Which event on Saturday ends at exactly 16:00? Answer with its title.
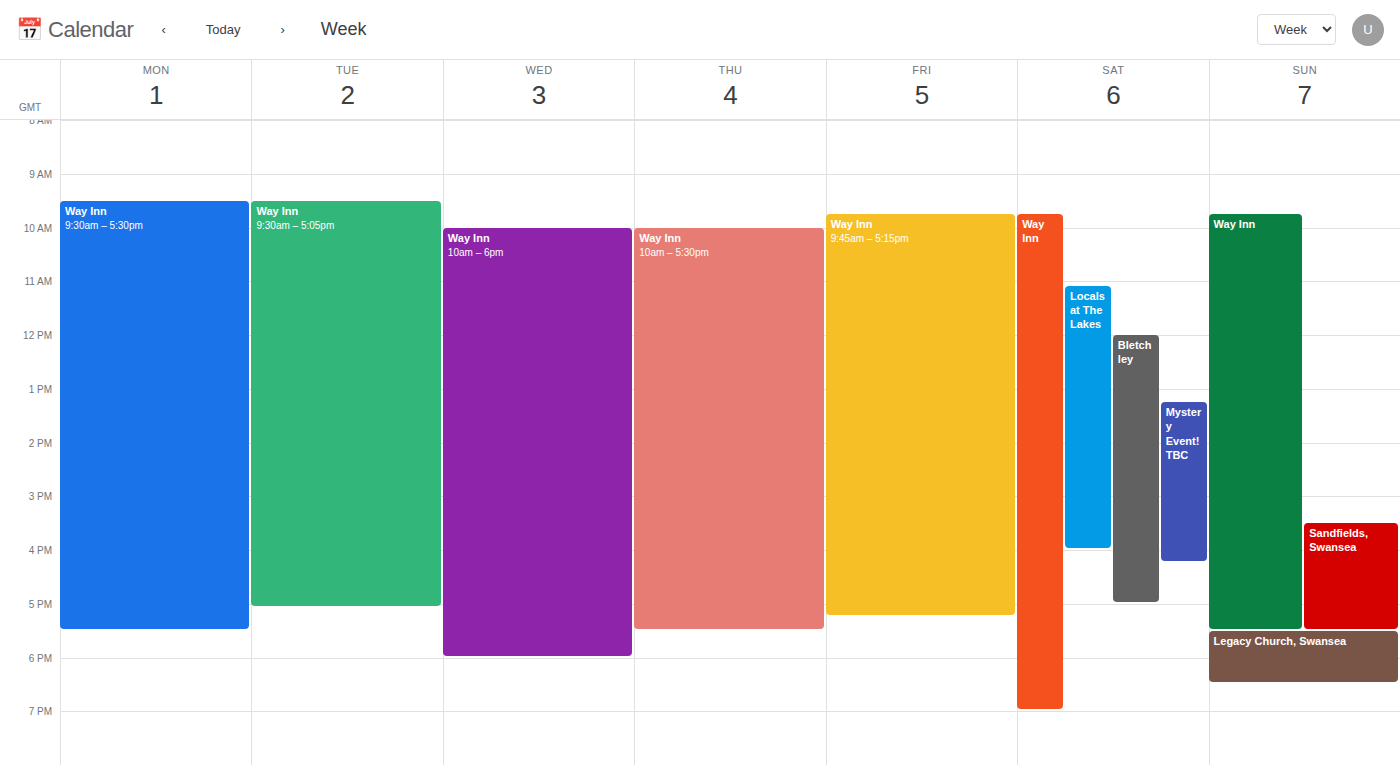
"Locals at The Lakes"